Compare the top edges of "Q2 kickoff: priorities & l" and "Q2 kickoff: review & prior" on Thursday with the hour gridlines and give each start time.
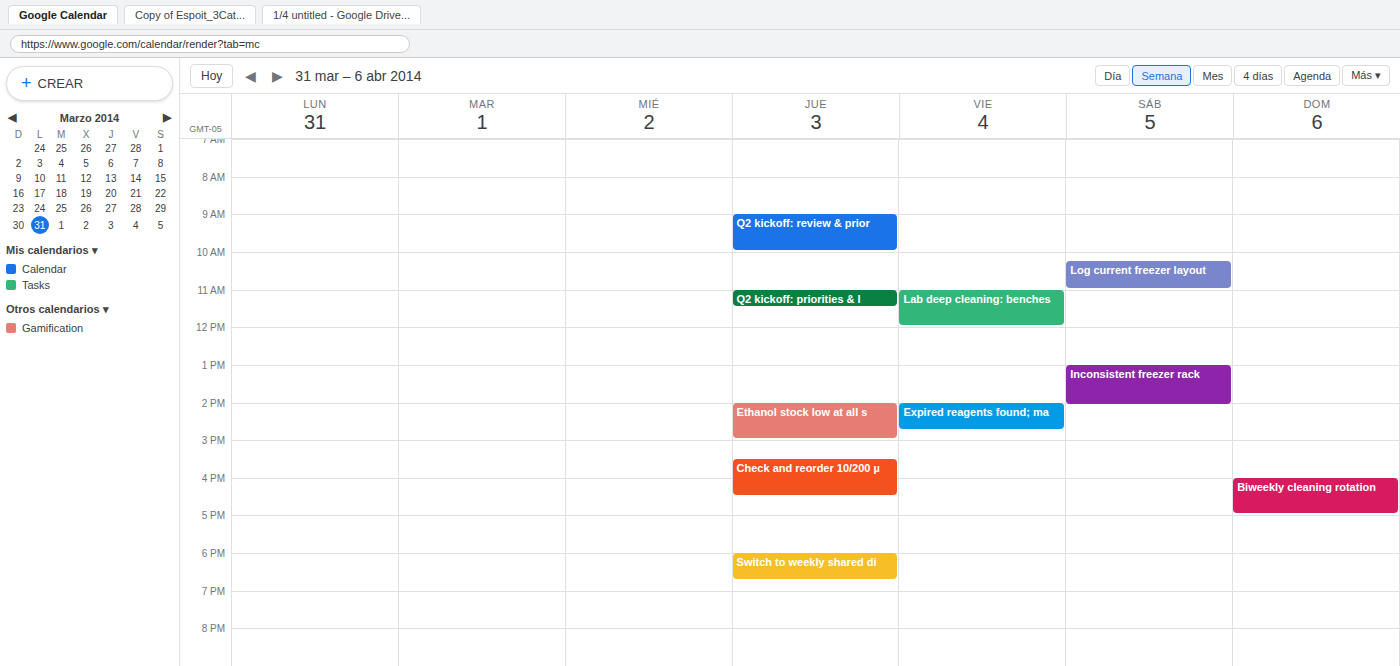
"Q2 kickoff: priorities & l": 11:00 AM, exactly on the 11 AM line. "Q2 kickoff: review & prior": 9:00 AM, exactly on the 9 AM line.